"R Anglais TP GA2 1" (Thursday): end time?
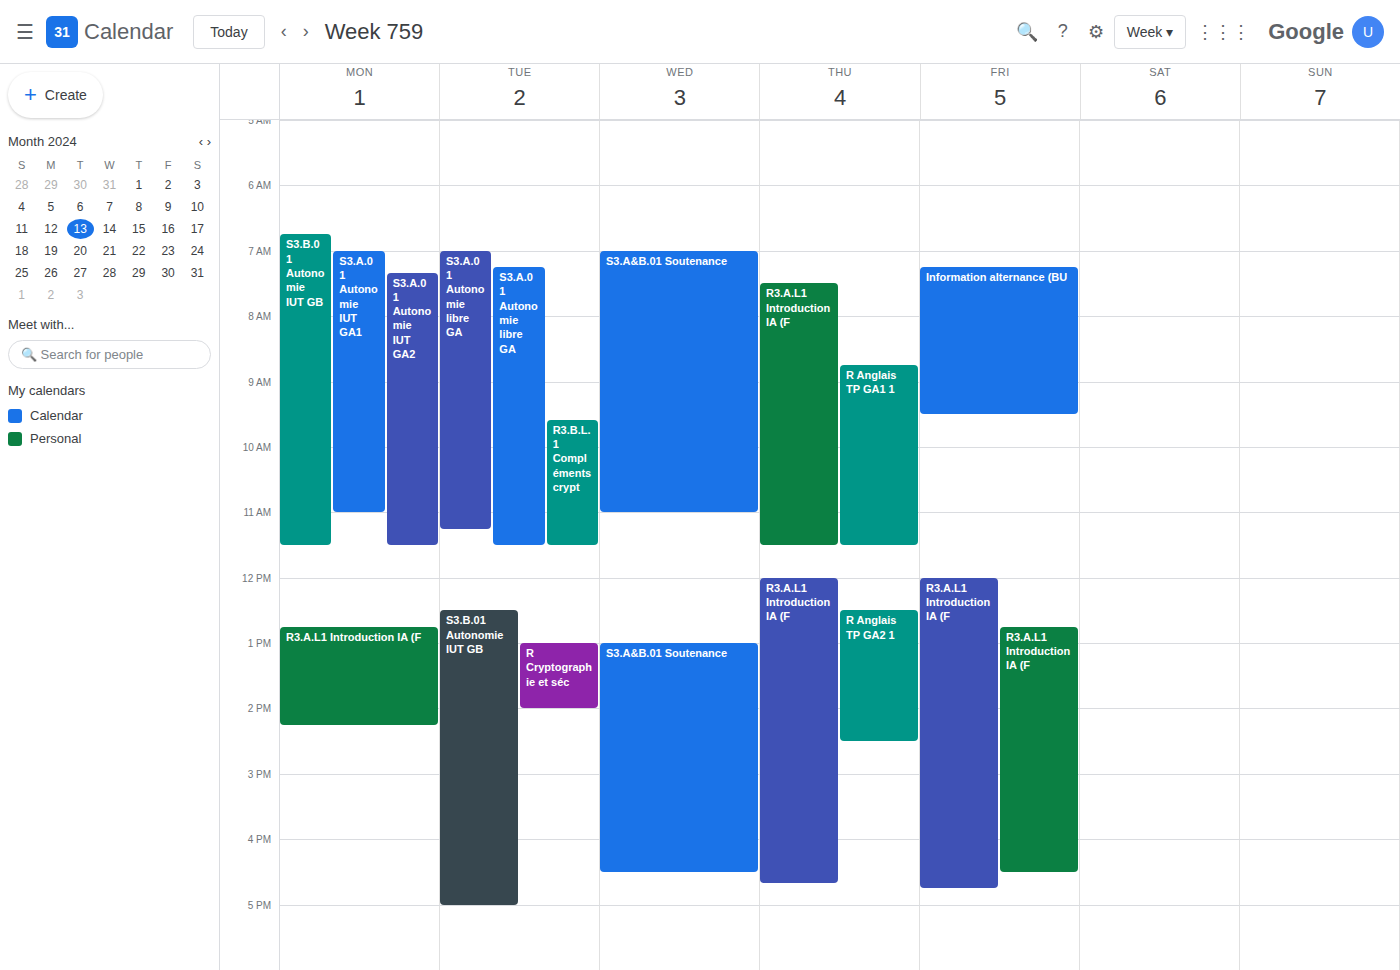
2:30 PM